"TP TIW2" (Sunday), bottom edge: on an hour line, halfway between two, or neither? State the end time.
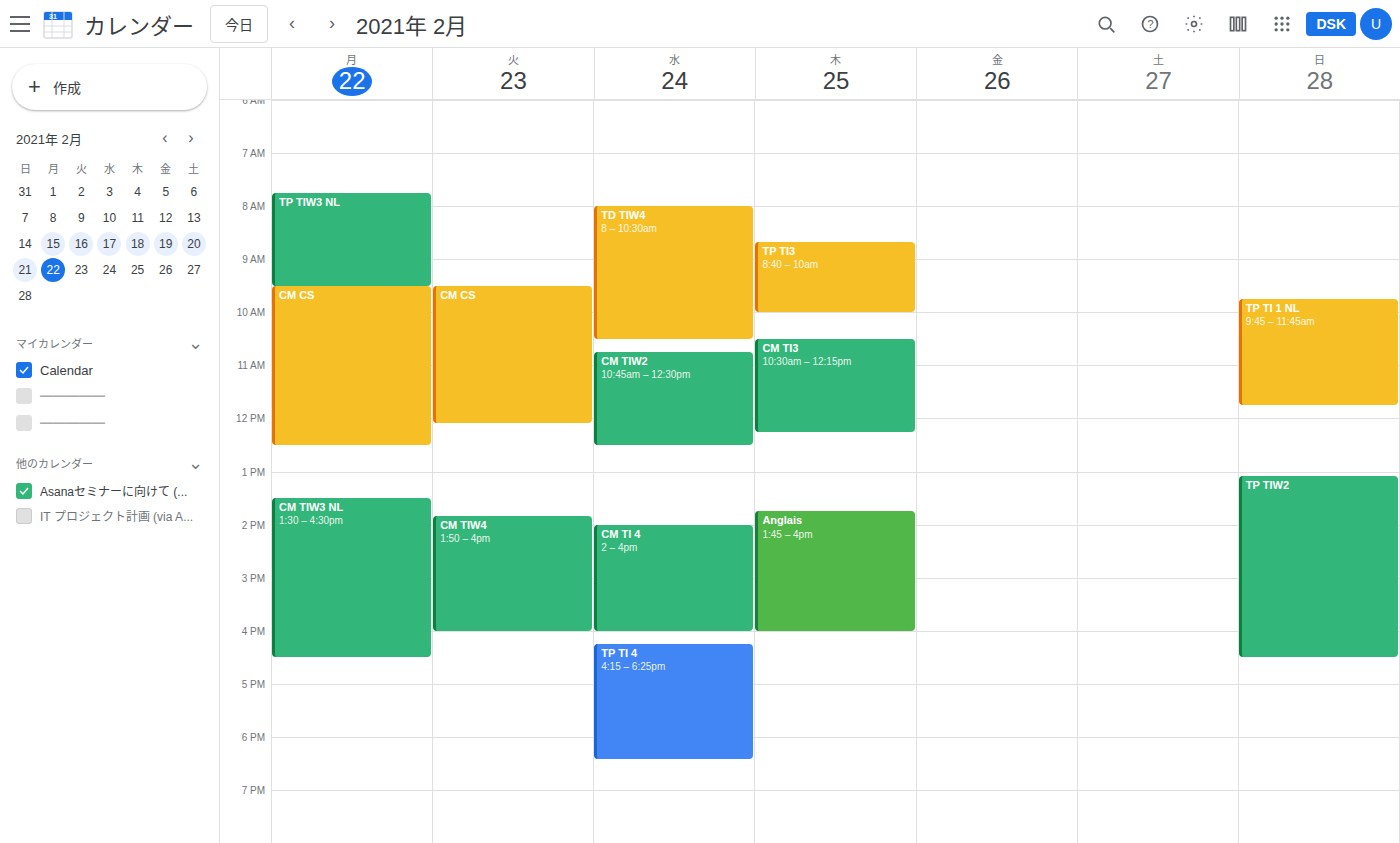
4:30 PM -- halfway between the 4 PM and 5 PM lines.